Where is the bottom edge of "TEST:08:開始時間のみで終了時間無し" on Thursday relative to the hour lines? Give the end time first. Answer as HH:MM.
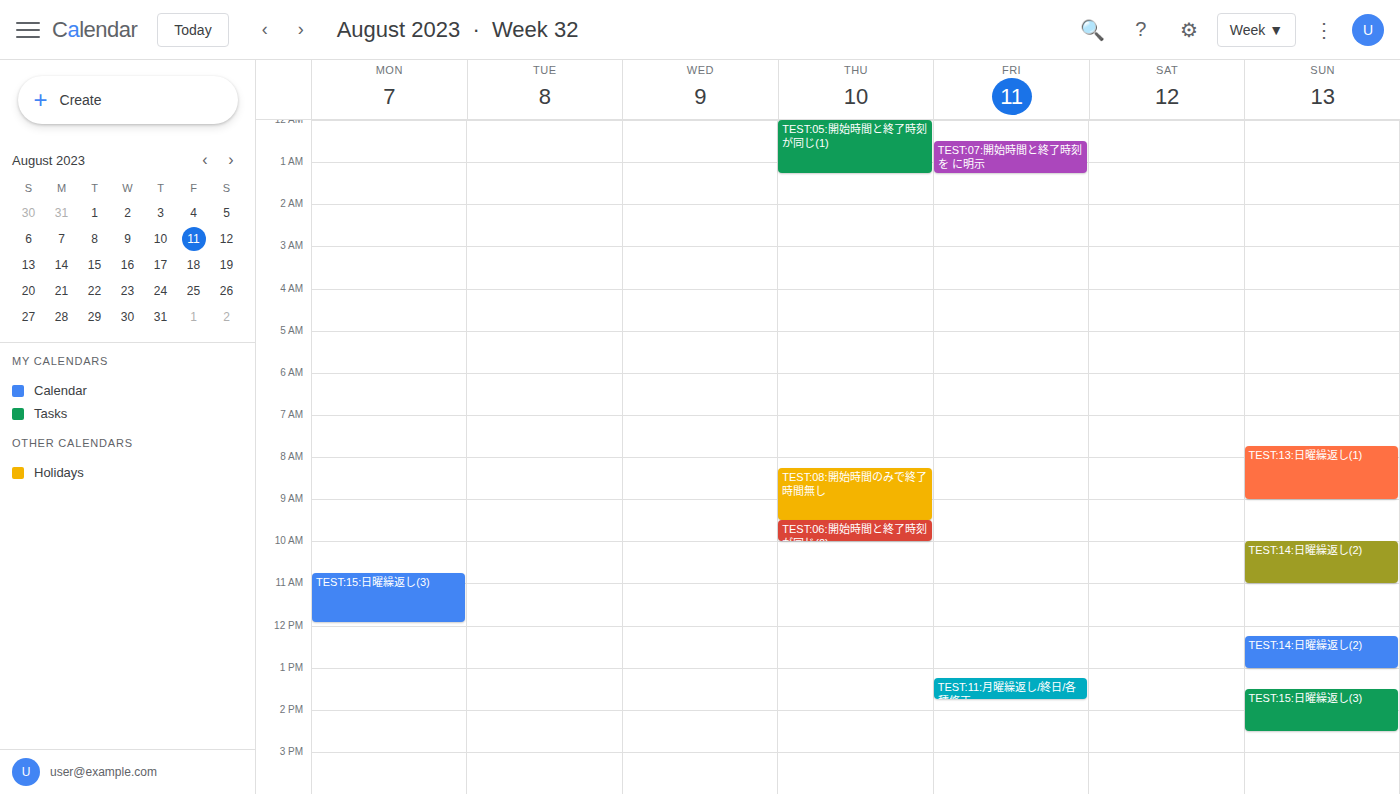
09:30 -- halfway between the 09:00 and 10:00 lines.